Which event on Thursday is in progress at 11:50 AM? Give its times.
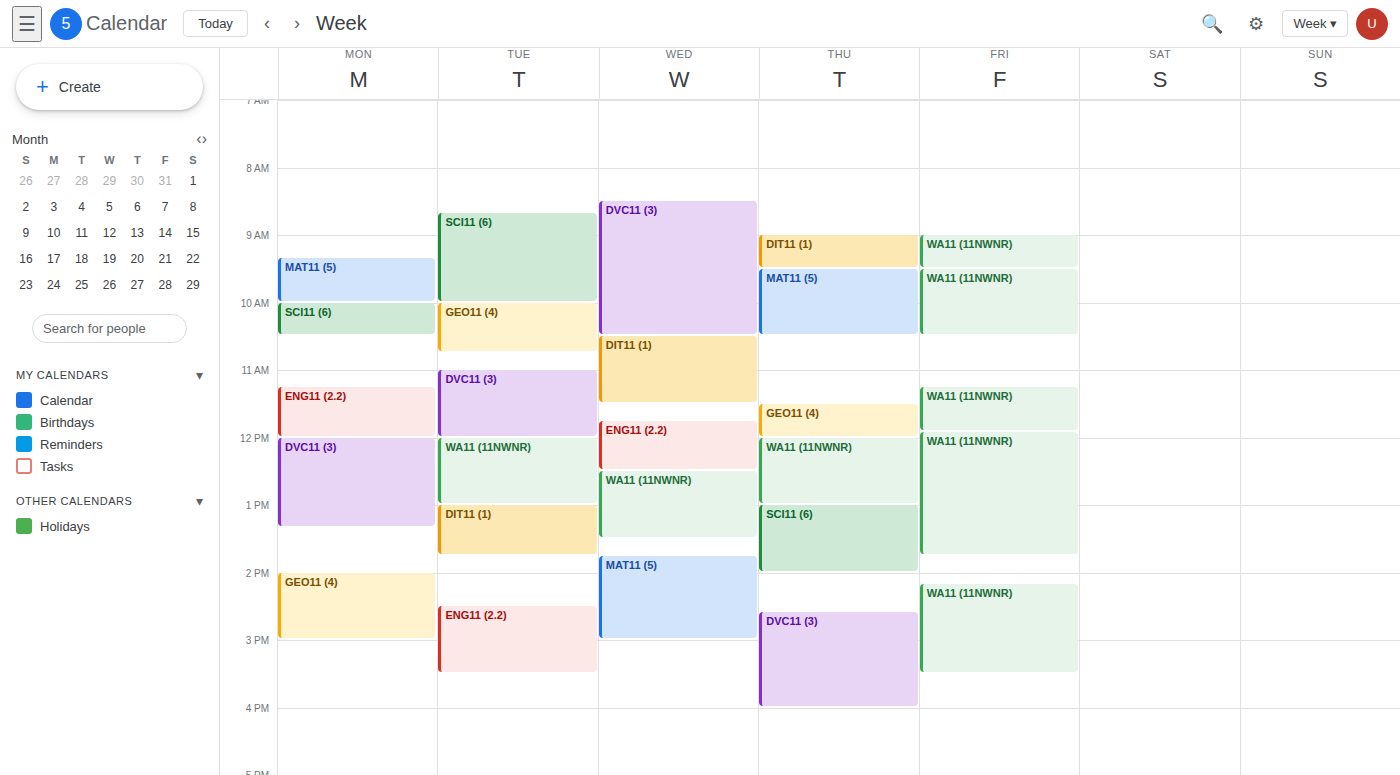
"GEO11 (4)", 11:30 AM to 12:00 PM